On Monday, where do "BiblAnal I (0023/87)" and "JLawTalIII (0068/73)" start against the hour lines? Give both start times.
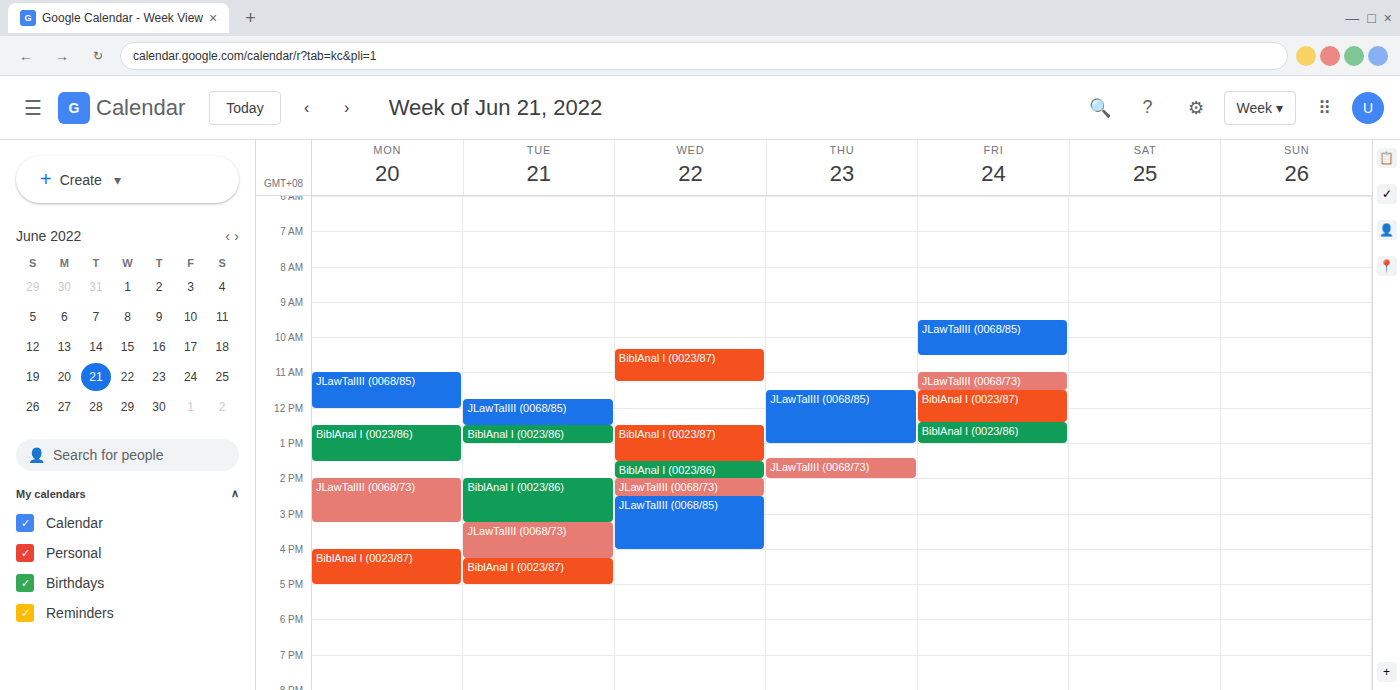
"BiblAnal I (0023/87)": 4:00 PM, exactly on the 4 PM line. "JLawTalIII (0068/73)": 2:00 PM, exactly on the 2 PM line.